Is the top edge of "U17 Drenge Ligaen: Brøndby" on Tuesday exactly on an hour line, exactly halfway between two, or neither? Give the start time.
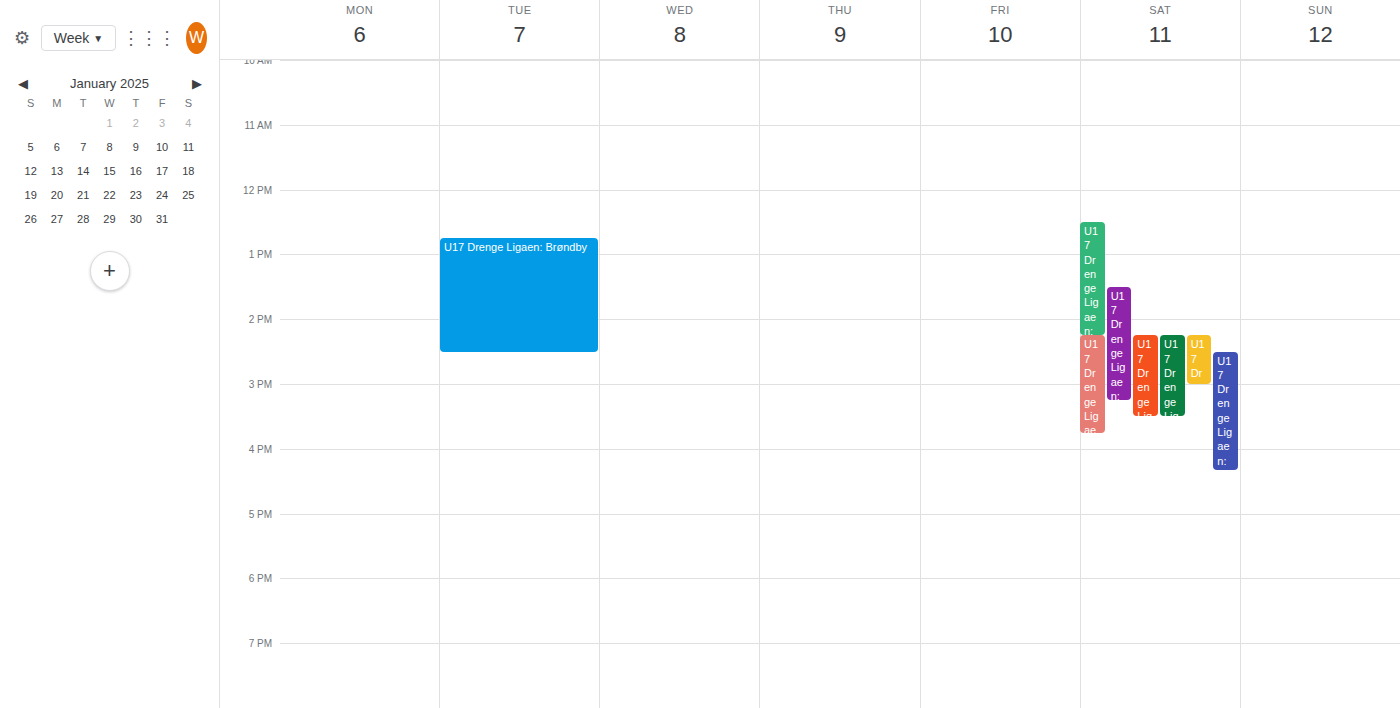
12:45 PM -- neither: three quarters of the way from the 12 PM line to the 1 PM line.